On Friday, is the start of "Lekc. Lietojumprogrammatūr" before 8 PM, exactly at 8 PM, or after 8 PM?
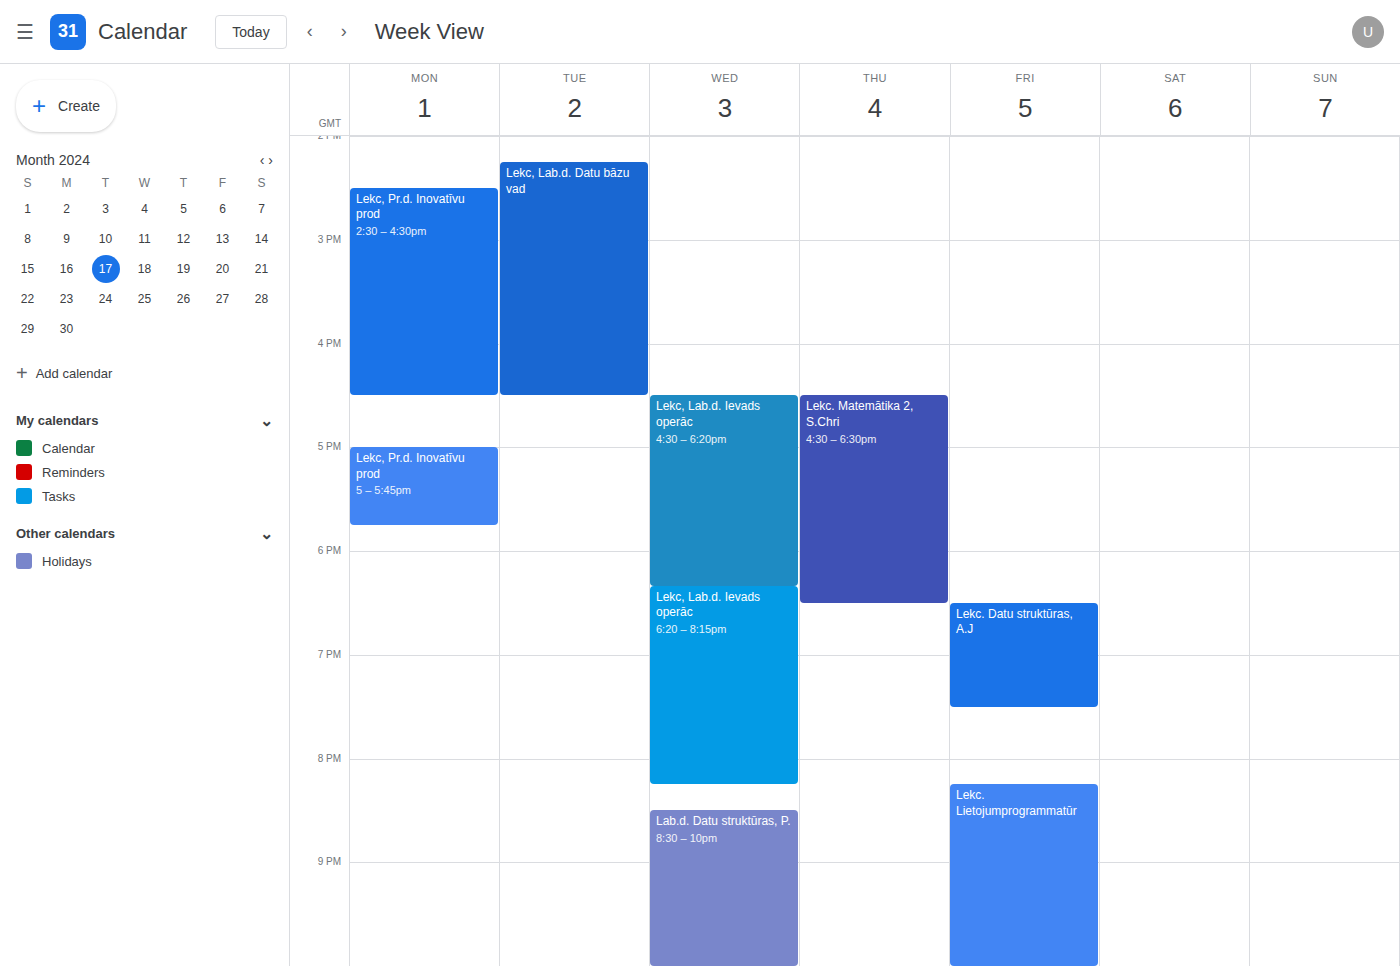
8:15 PM -- after 8 PM, 15 minutes below the 8 PM line.